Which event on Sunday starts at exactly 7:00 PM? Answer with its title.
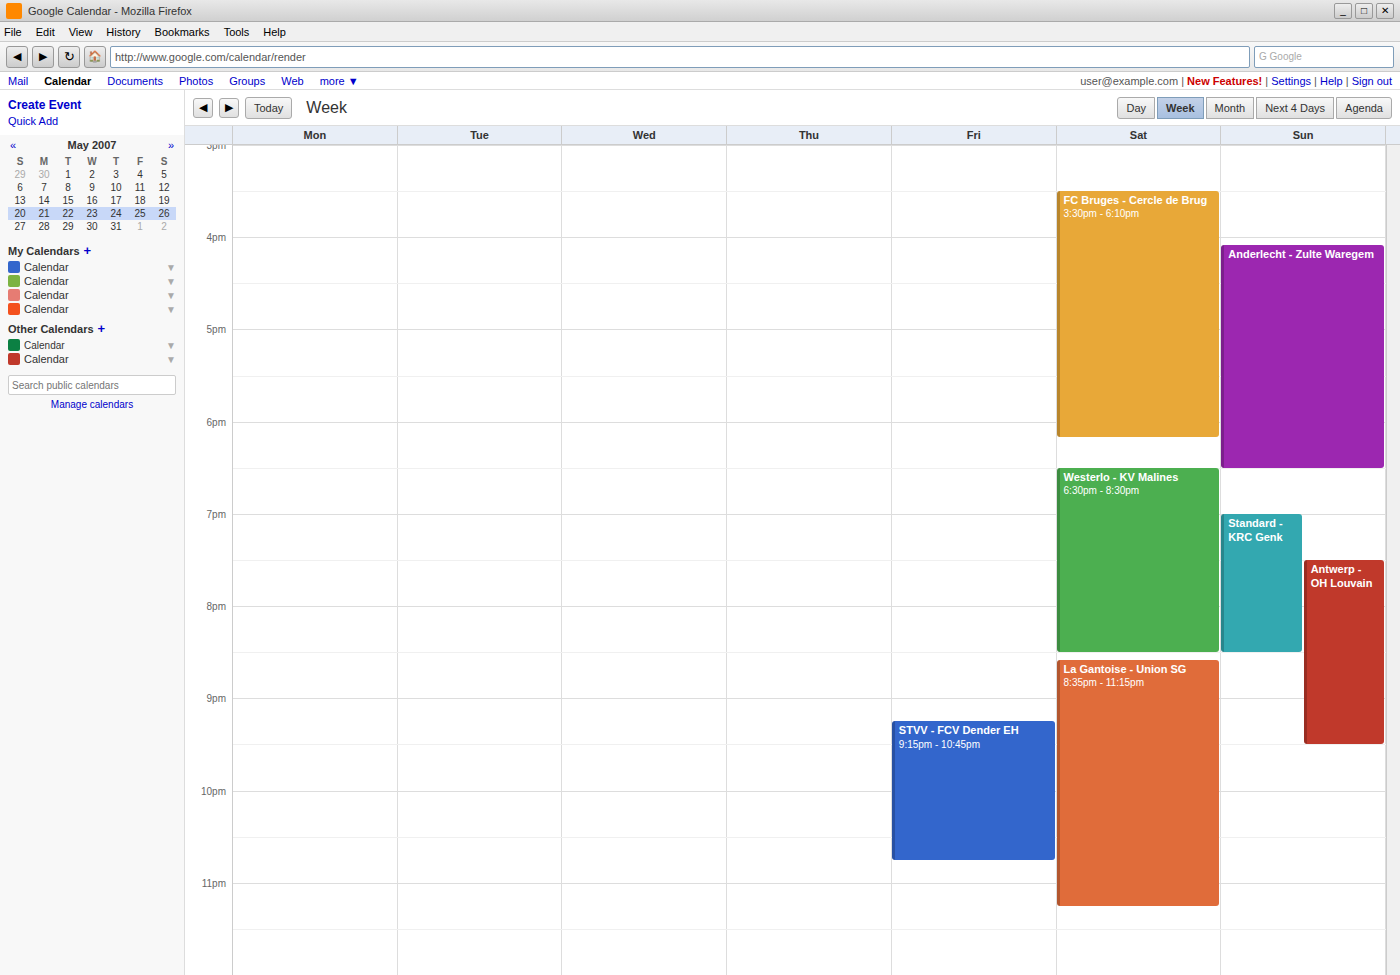
"Standard - KRC Genk"